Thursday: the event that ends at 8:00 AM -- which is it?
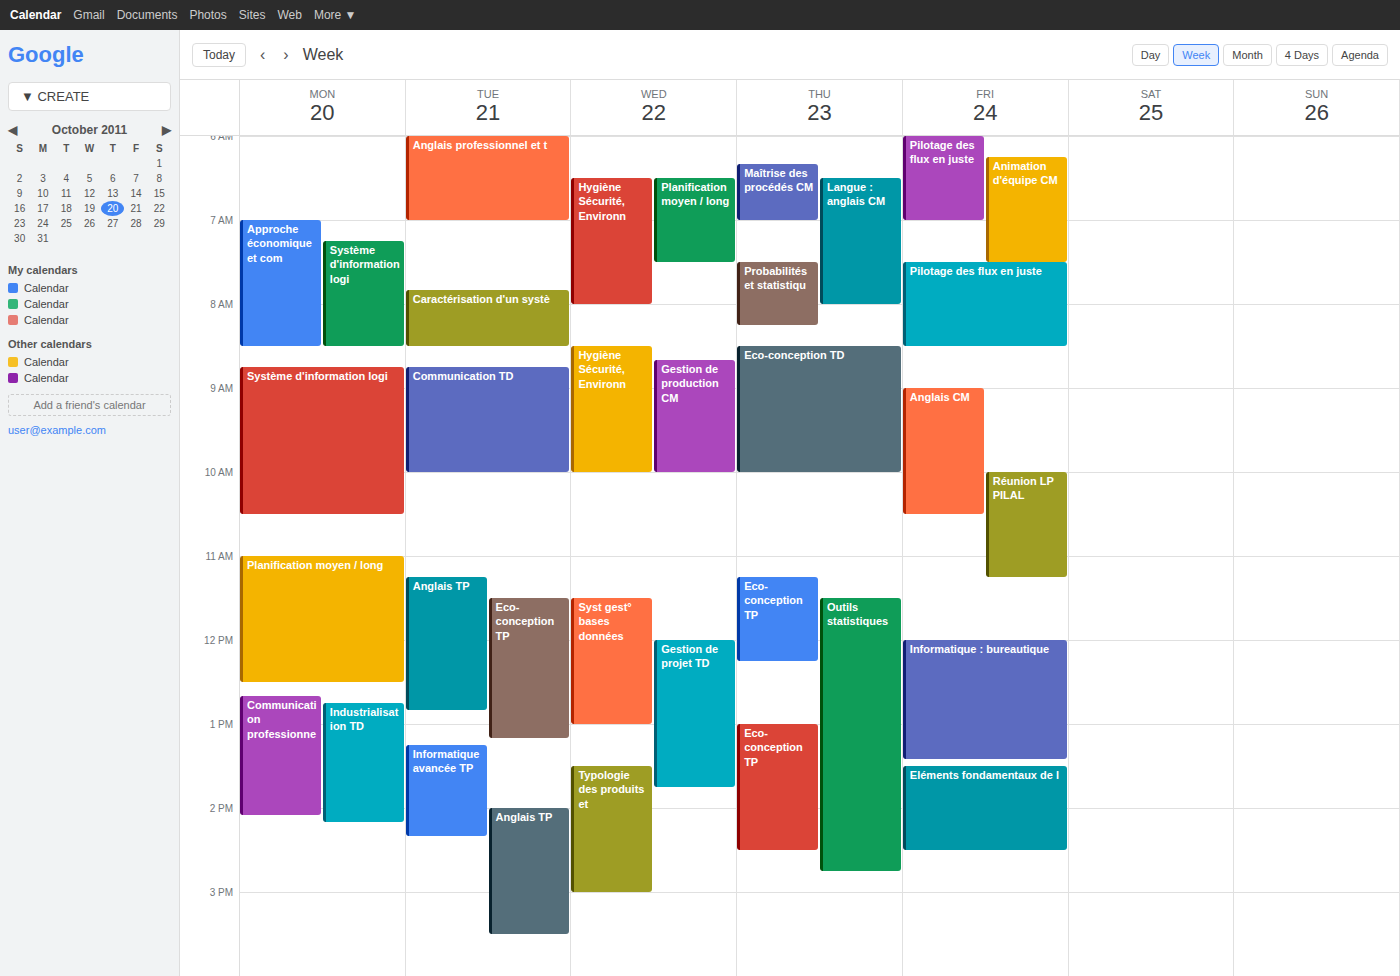
"Langue : anglais CM"